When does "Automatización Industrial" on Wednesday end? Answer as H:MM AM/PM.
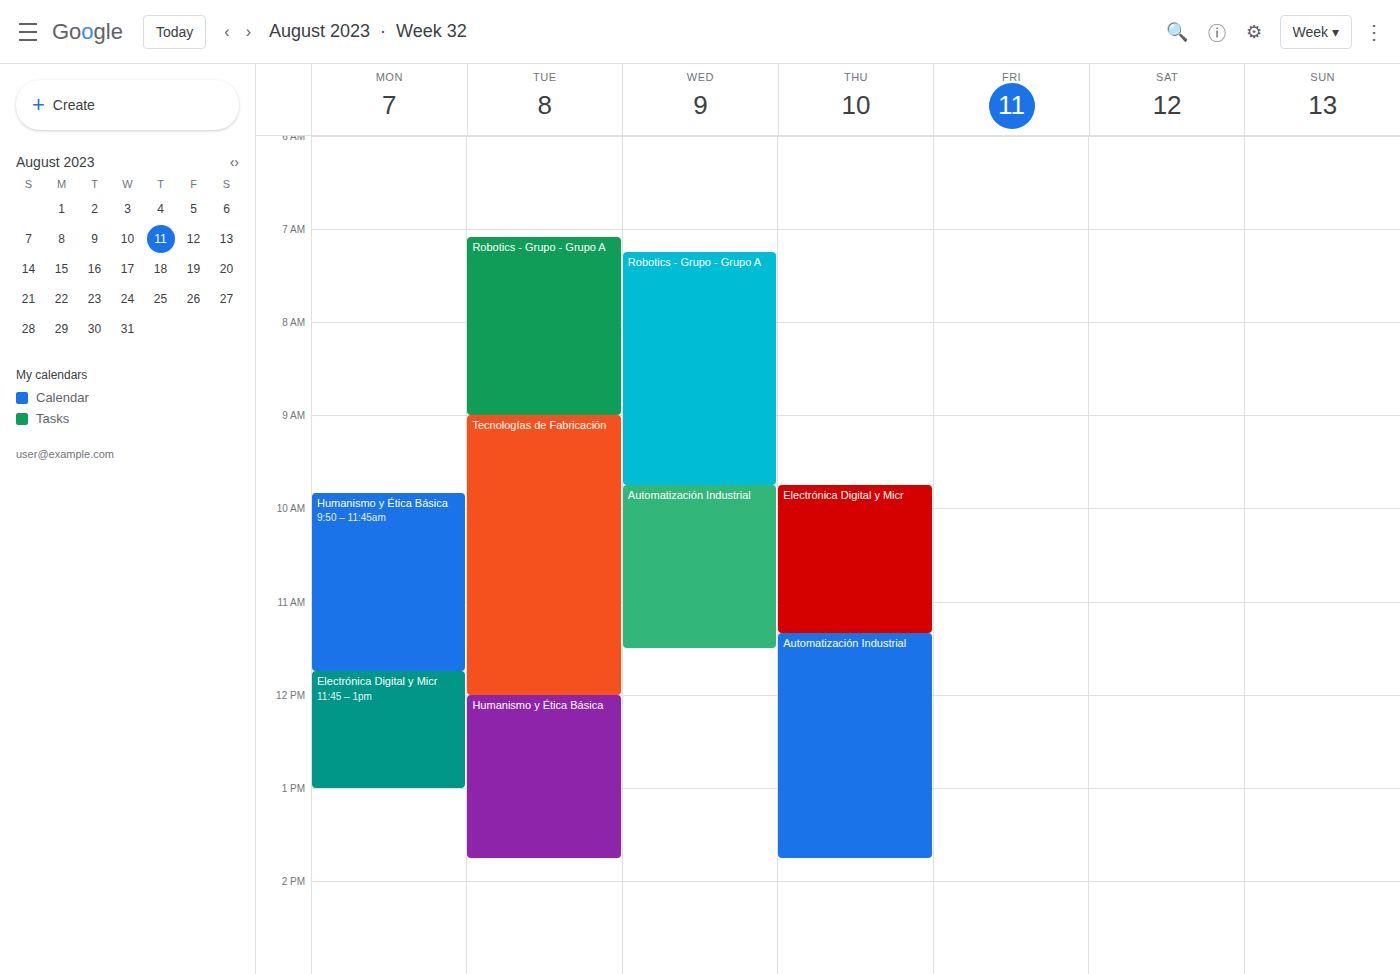
11:30 AM